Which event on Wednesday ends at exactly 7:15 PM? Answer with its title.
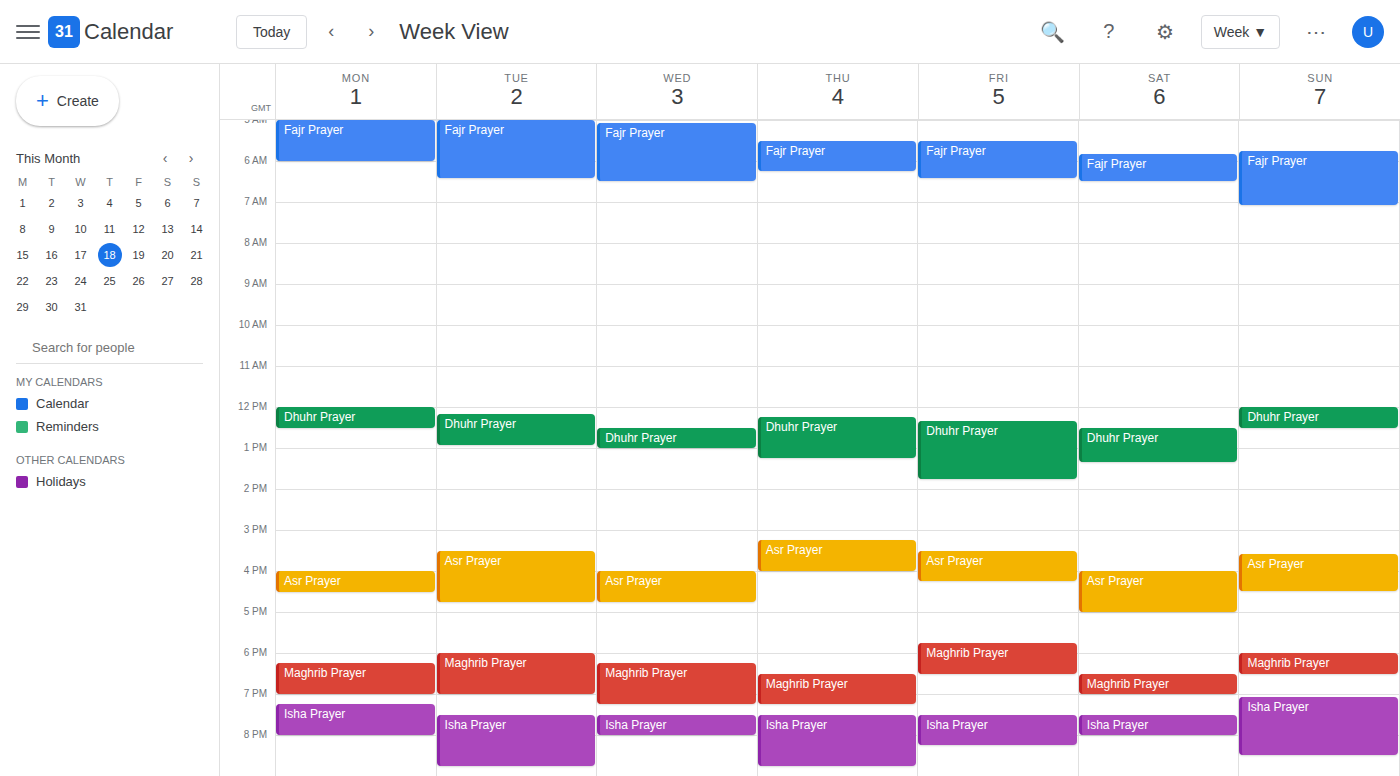
"Maghrib Prayer"